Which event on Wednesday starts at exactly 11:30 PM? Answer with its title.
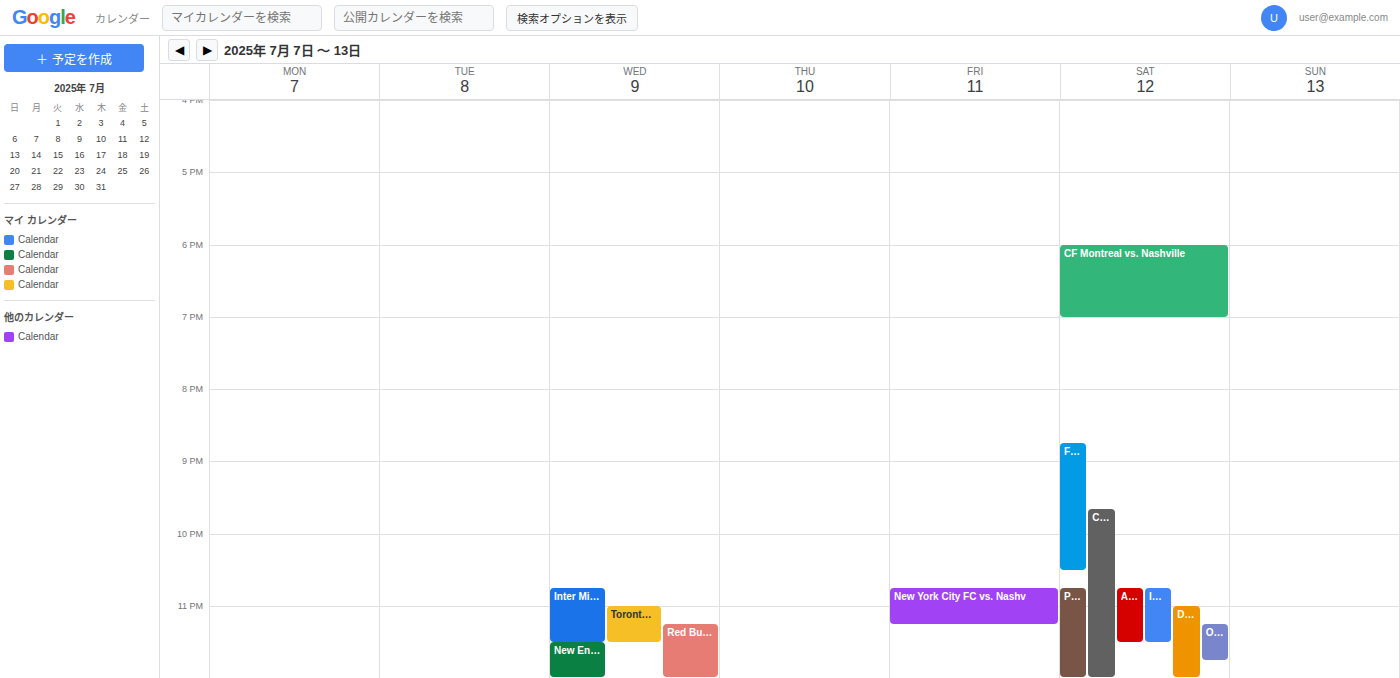
"New England Revolution vs."